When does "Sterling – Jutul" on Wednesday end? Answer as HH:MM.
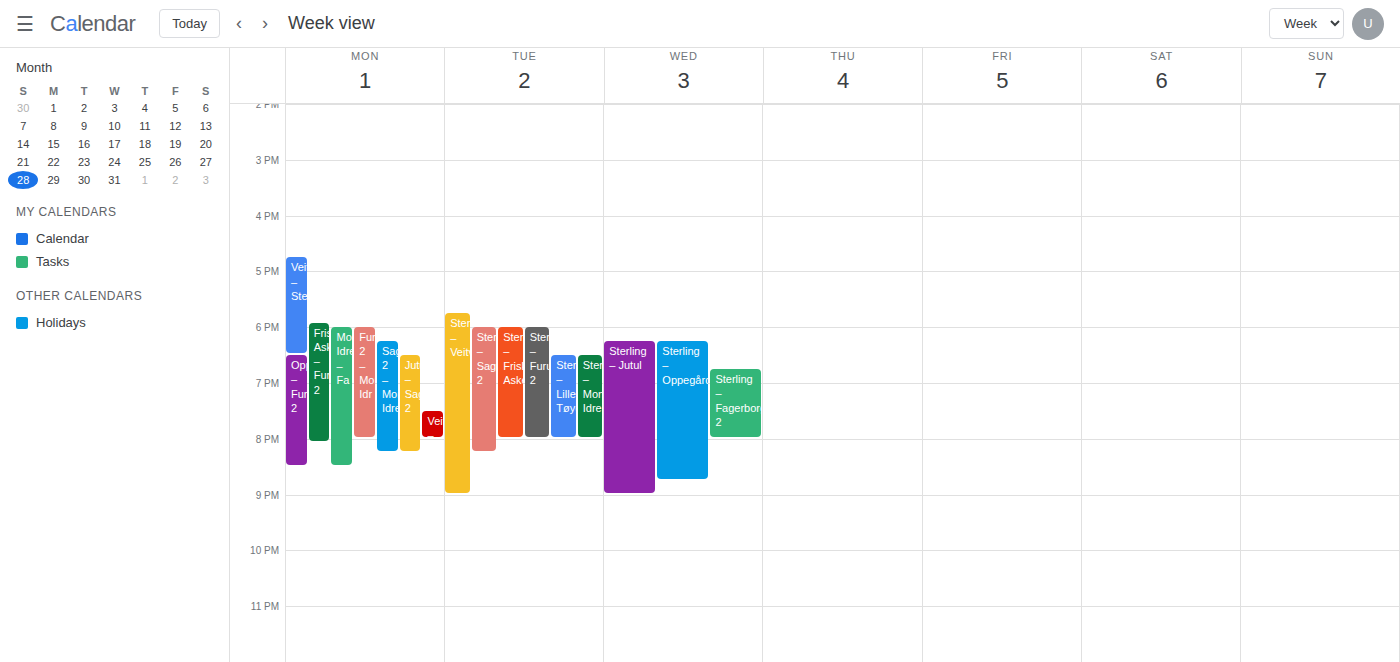
21:00